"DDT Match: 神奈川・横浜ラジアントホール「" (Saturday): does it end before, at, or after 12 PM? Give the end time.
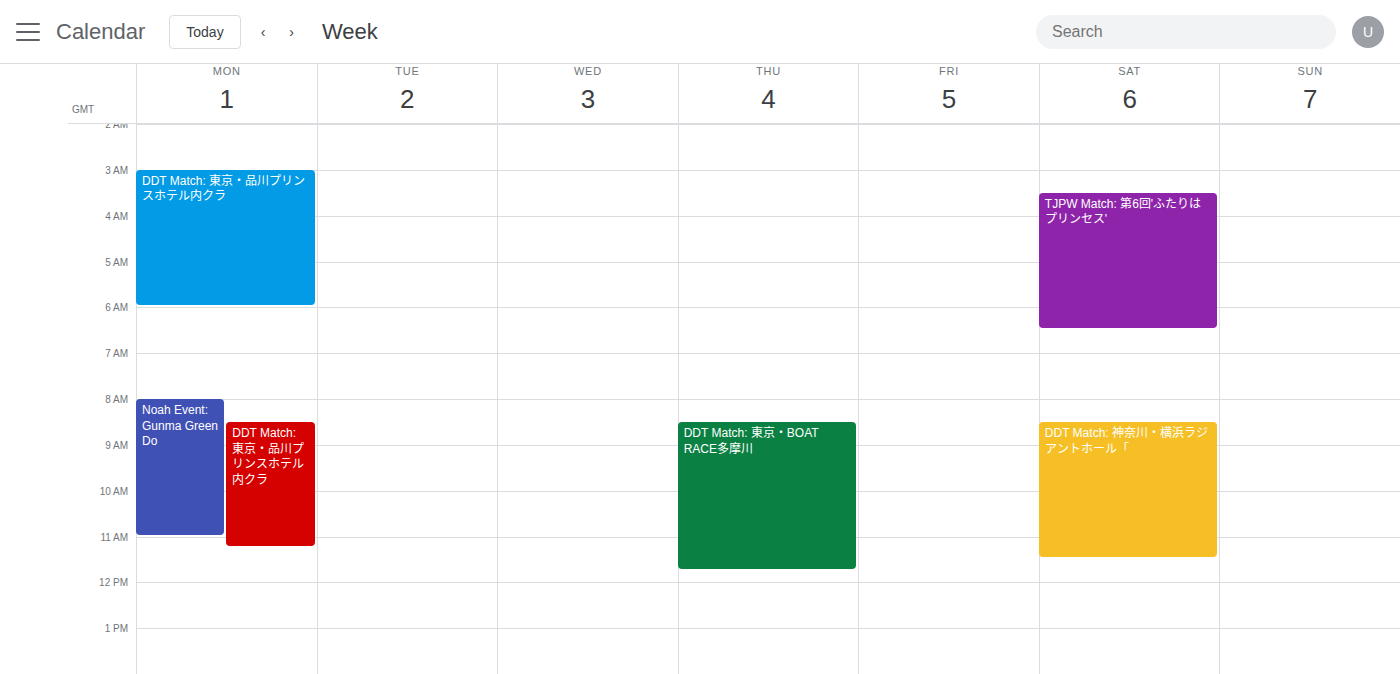
11:30 AM -- before 12 PM, 30 minutes above the 12 PM line.